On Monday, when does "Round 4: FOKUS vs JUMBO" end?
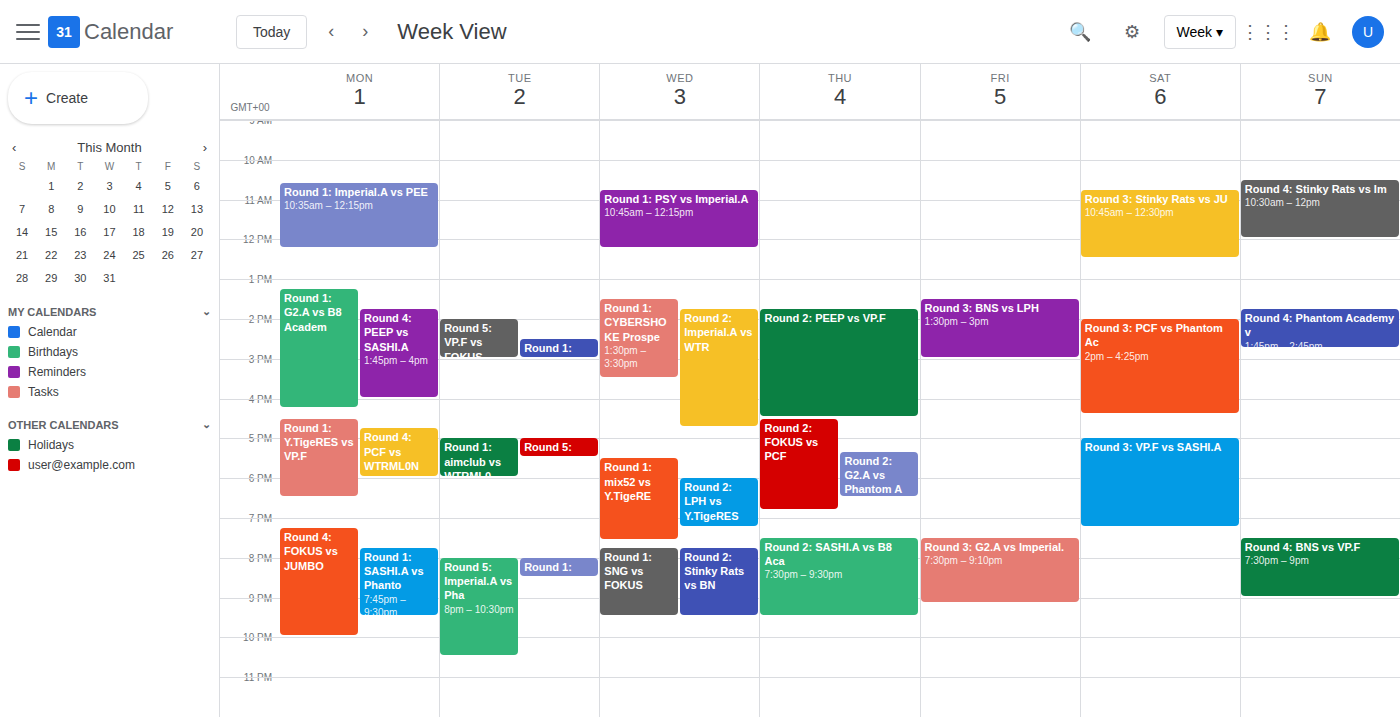
22:00